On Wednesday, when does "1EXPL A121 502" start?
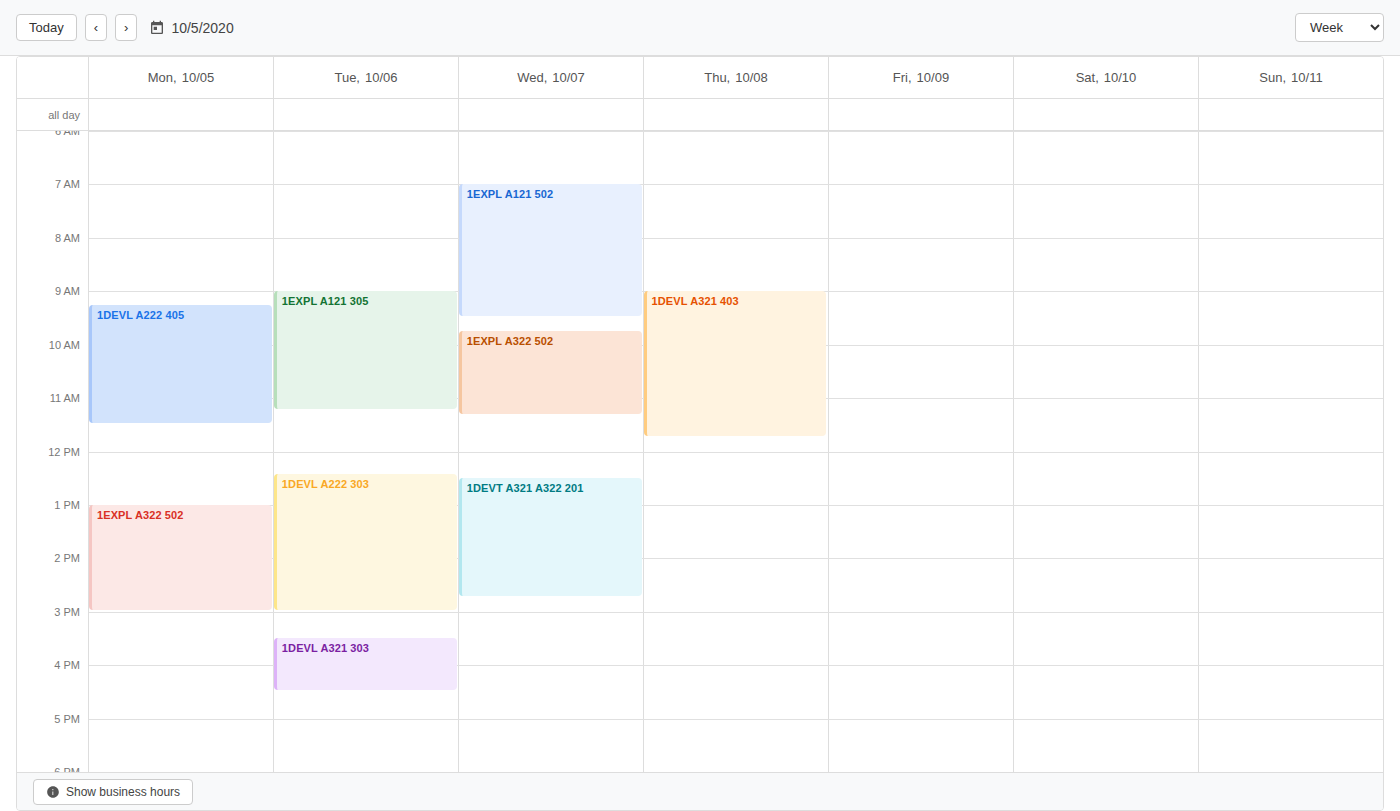
7:00 AM